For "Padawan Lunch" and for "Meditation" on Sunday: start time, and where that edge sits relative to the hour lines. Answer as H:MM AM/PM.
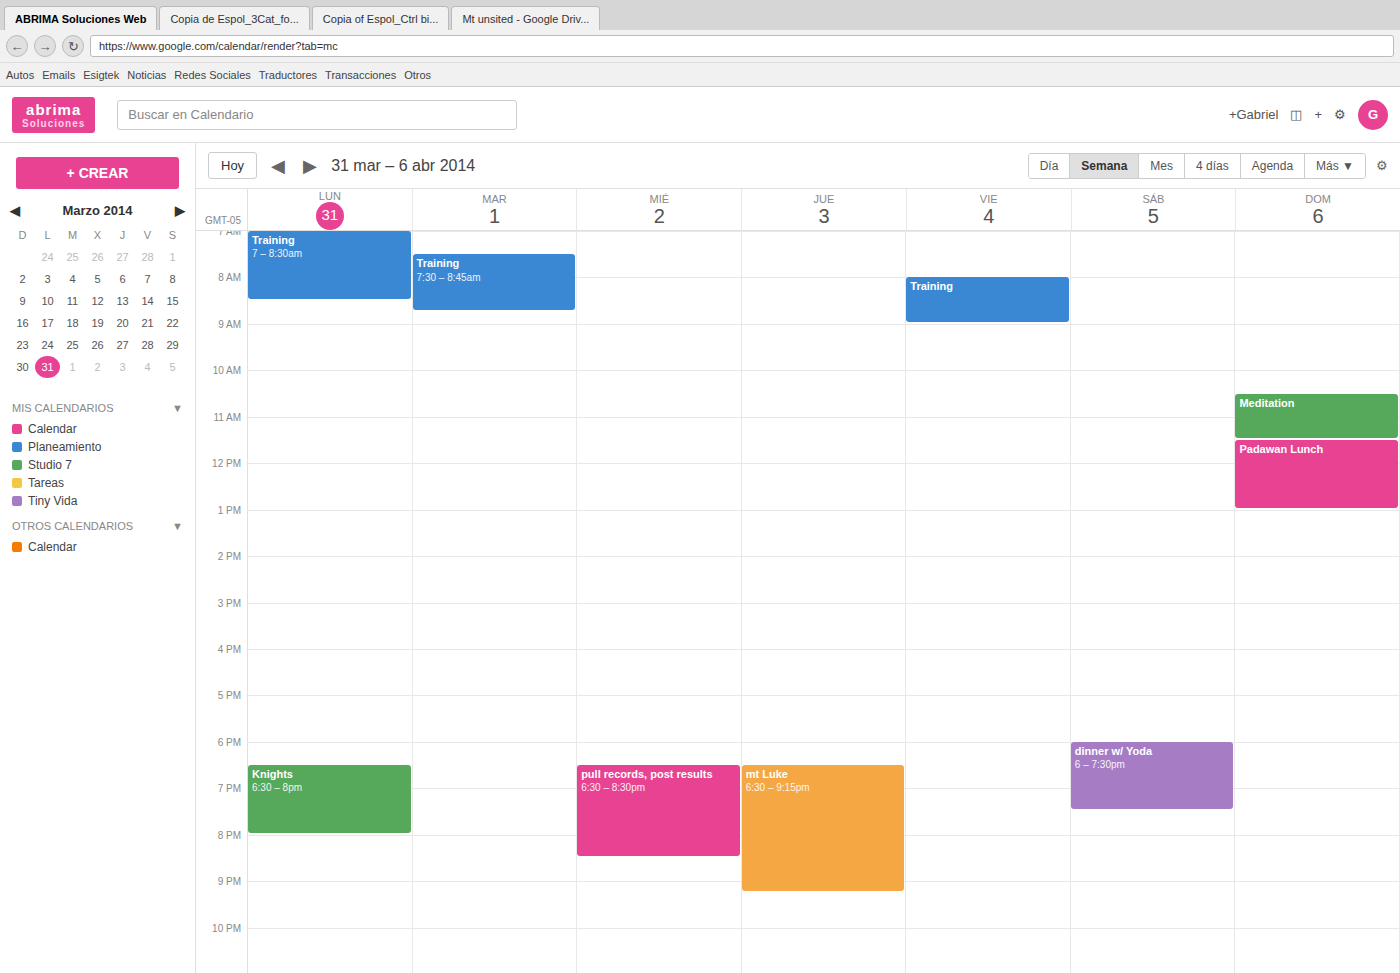
"Padawan Lunch": 11:30 AM, halfway between the 11 AM and 12 PM lines. "Meditation": 10:30 AM, halfway between the 10 AM and 11 AM lines.